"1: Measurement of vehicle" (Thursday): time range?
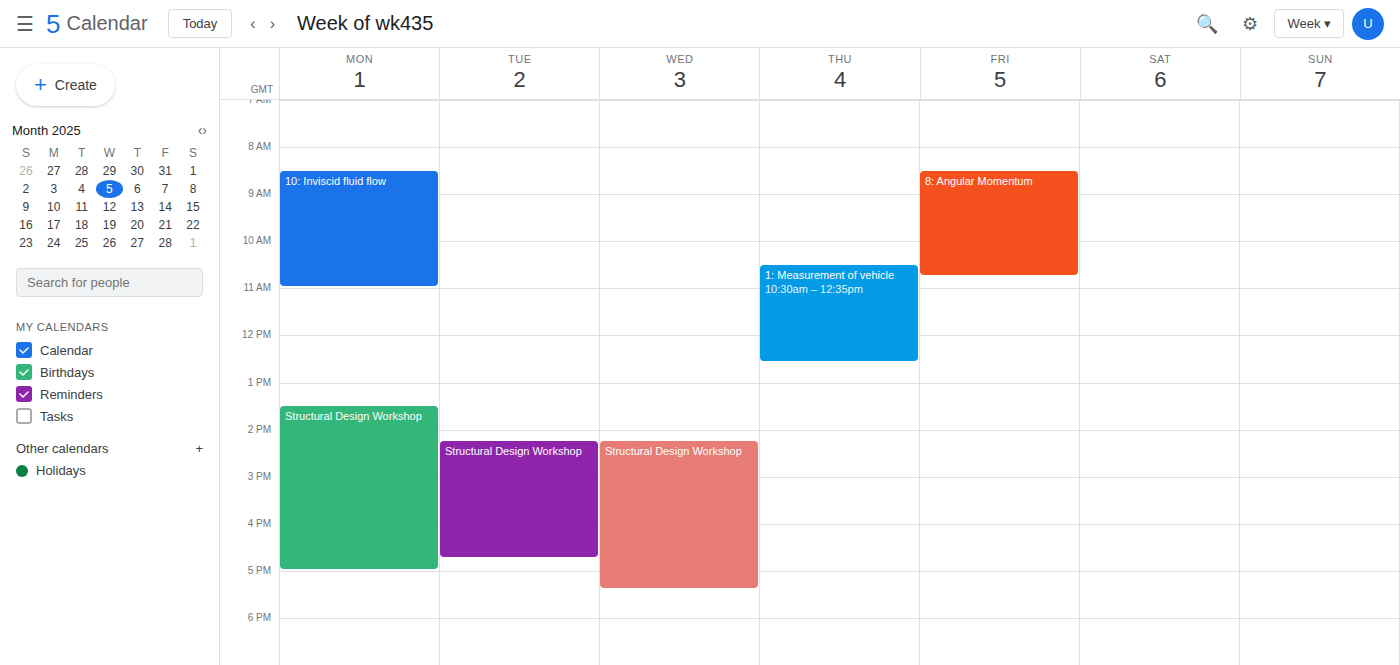
10:30 AM to 12:35 PM